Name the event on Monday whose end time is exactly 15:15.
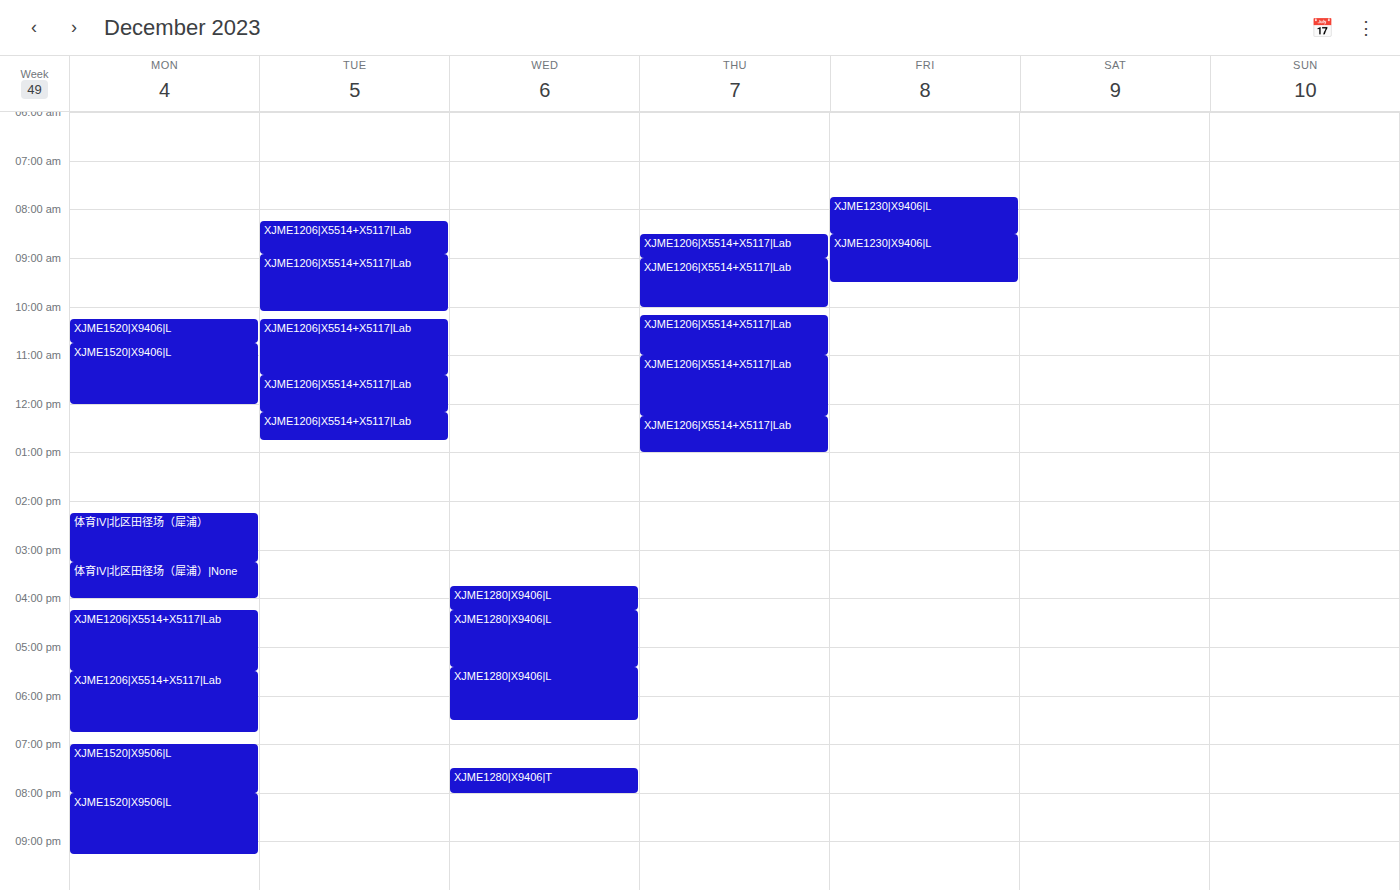
"体育IV|北区田径场（犀浦）"